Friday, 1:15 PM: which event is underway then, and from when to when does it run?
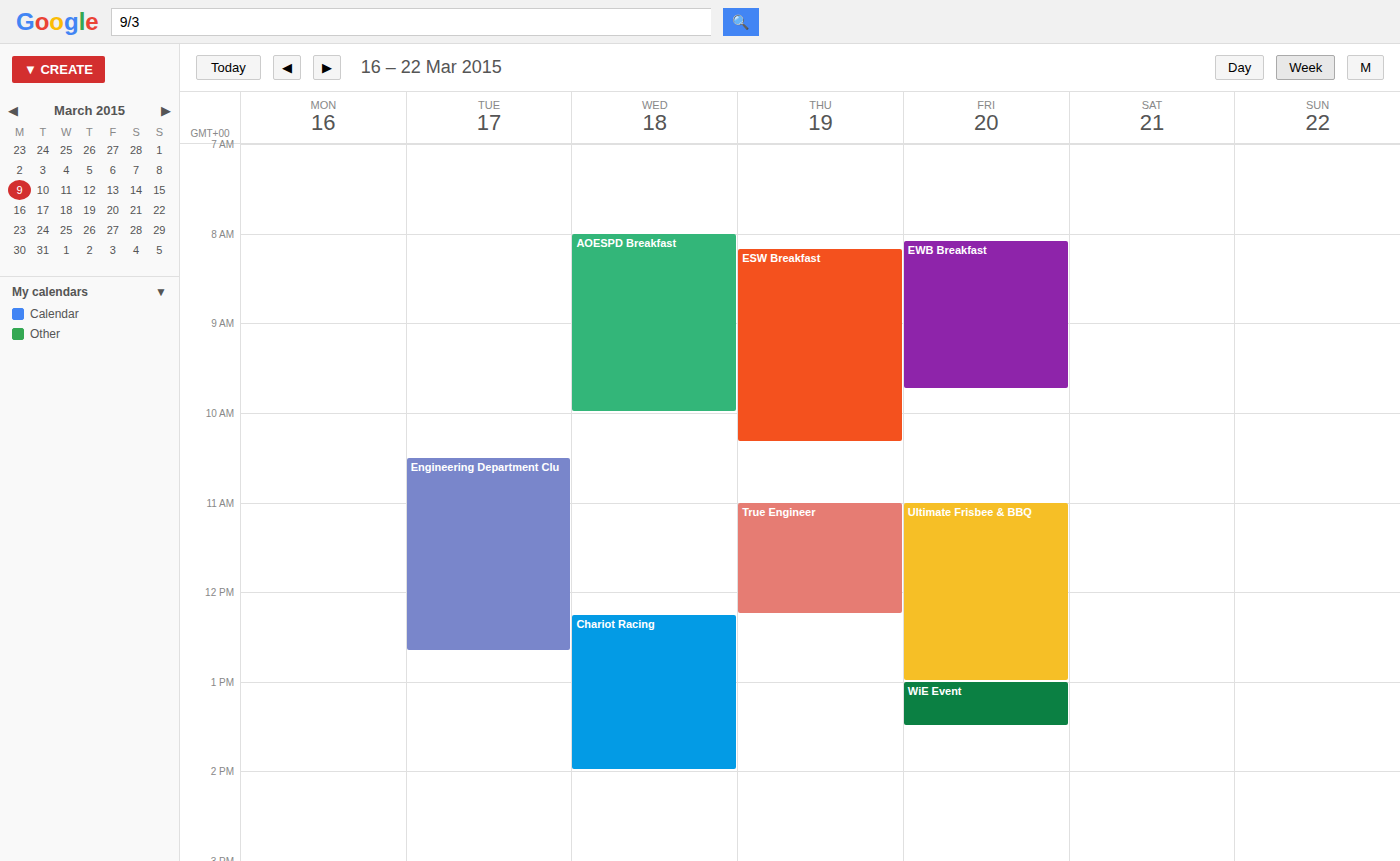
"WiE Event", 1:00 PM to 1:30 PM